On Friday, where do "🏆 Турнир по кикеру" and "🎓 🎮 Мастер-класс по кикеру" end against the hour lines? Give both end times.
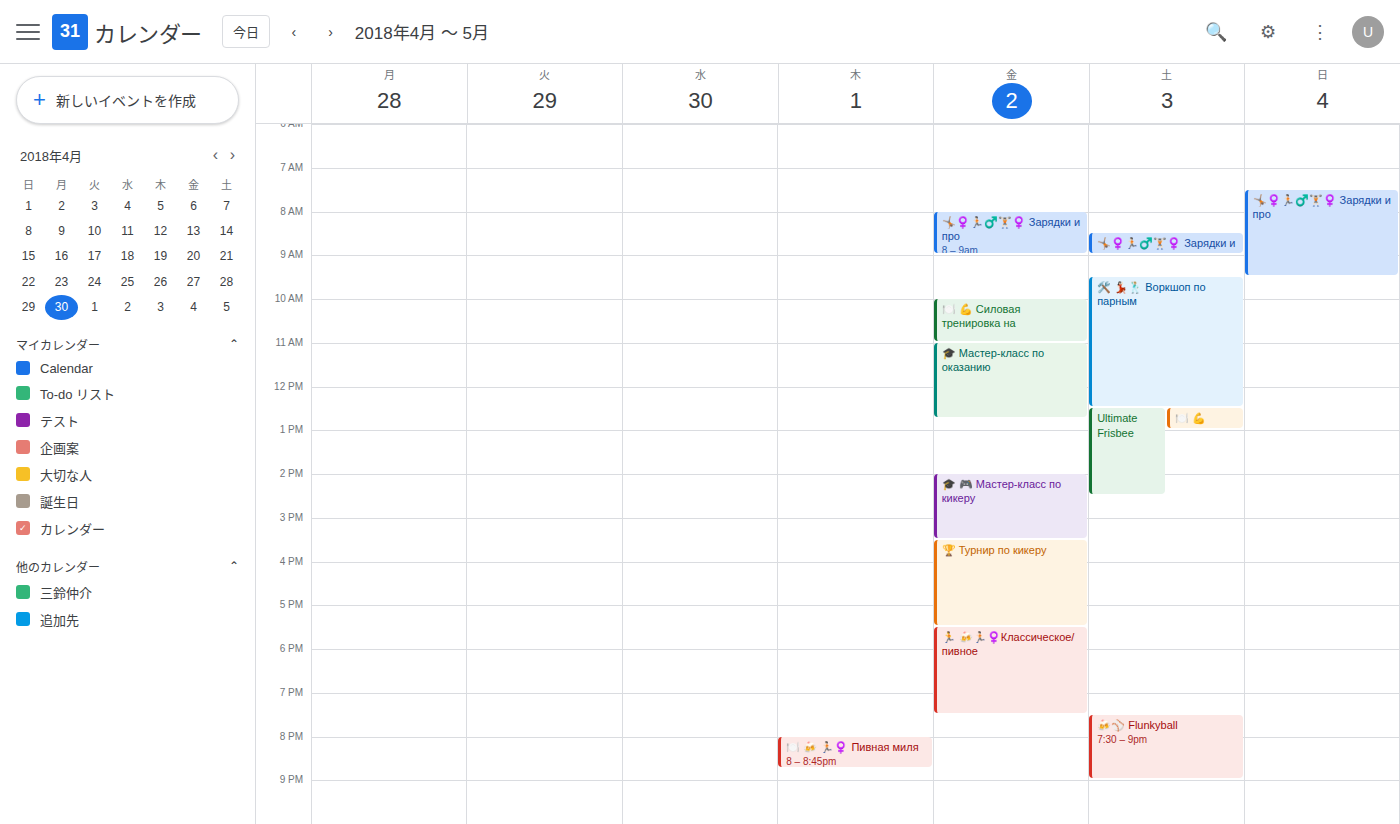
"🏆 Турнир по кикеру": 5:30 PM, halfway between the 5 PM and 6 PM lines. "🎓 🎮 Мастер-класс по кикеру": 3:30 PM, halfway between the 3 PM and 4 PM lines.